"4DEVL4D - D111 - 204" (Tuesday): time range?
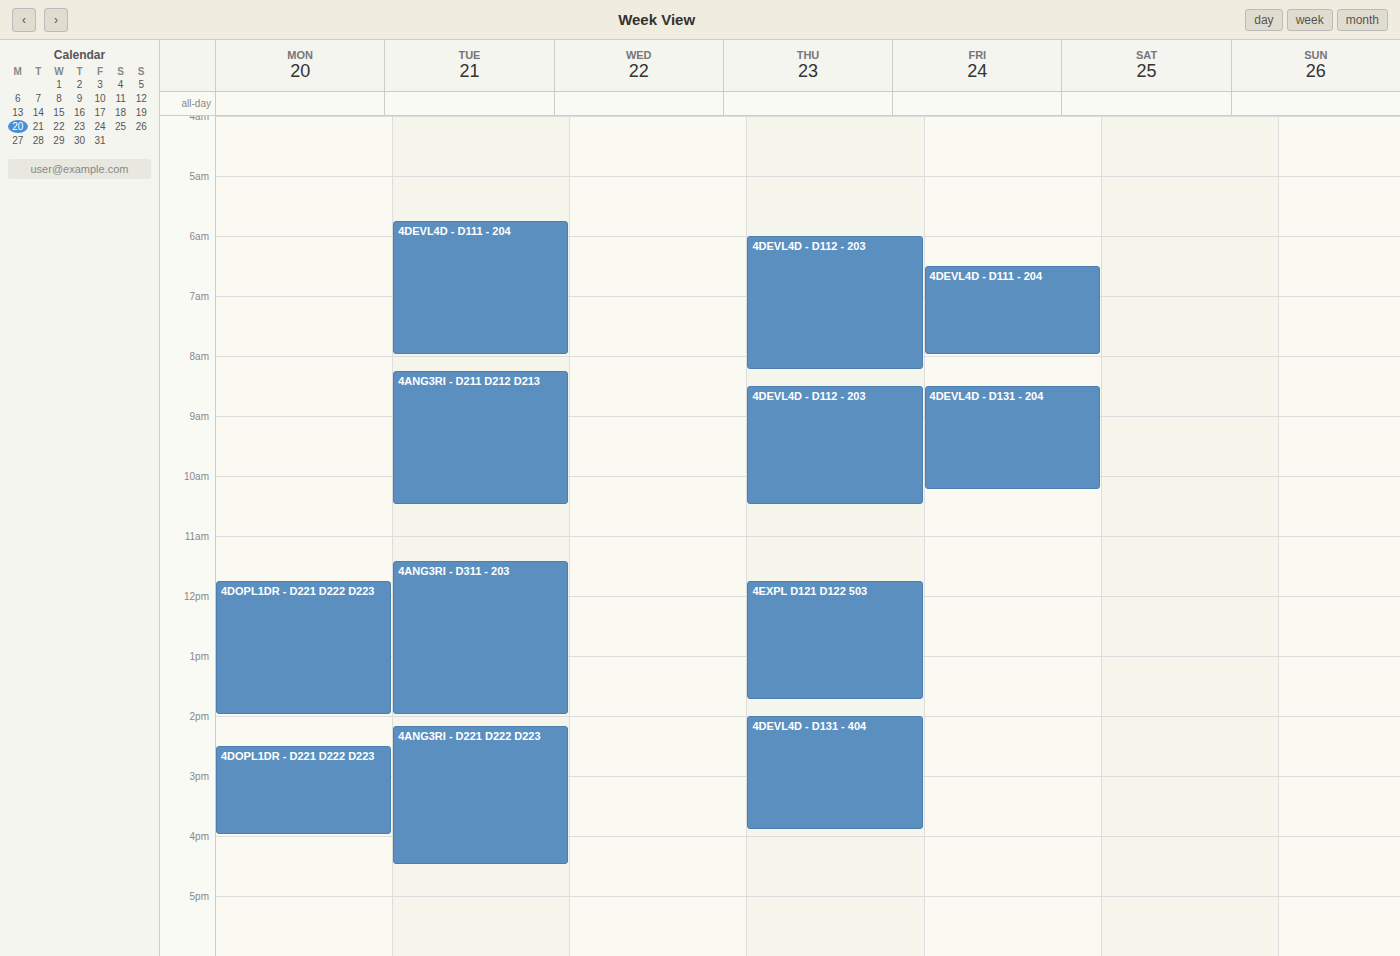
5:45 AM to 8:00 AM